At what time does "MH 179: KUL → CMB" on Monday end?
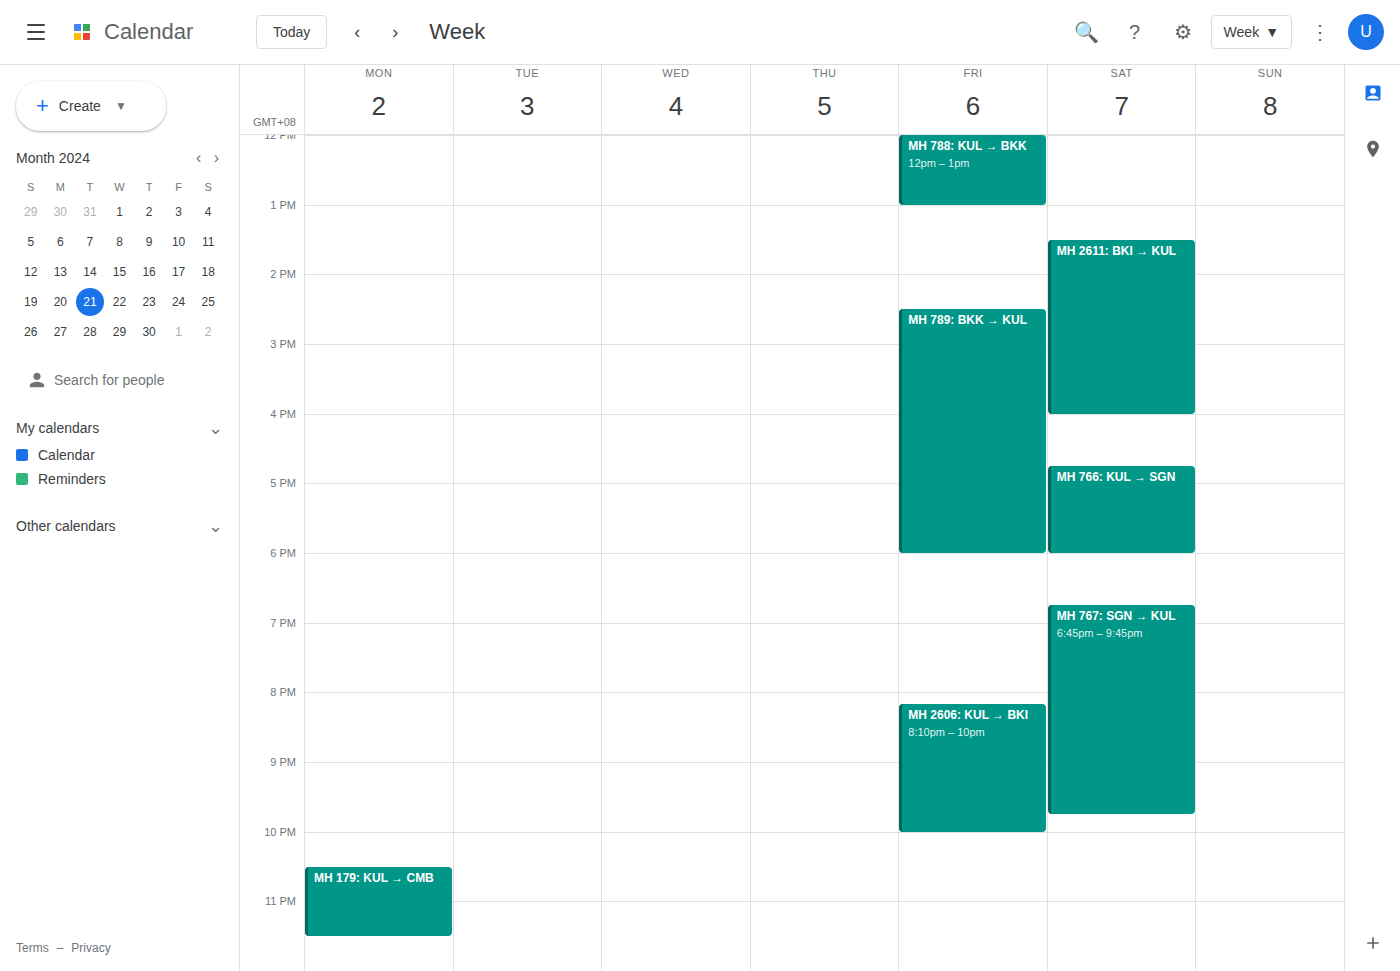
11:30 PM